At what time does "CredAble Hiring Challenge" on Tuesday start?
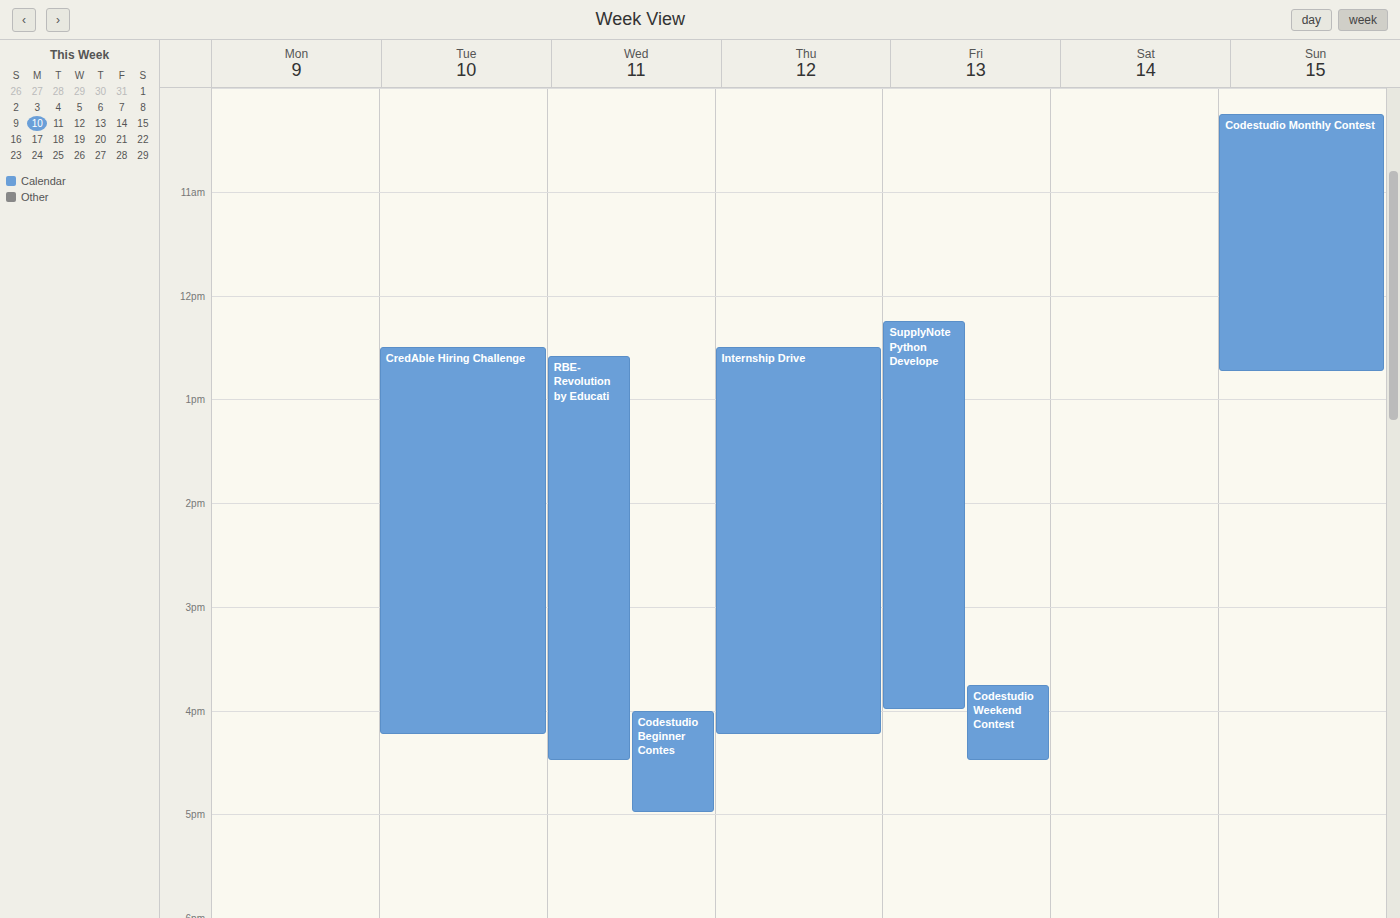
12:30 PM